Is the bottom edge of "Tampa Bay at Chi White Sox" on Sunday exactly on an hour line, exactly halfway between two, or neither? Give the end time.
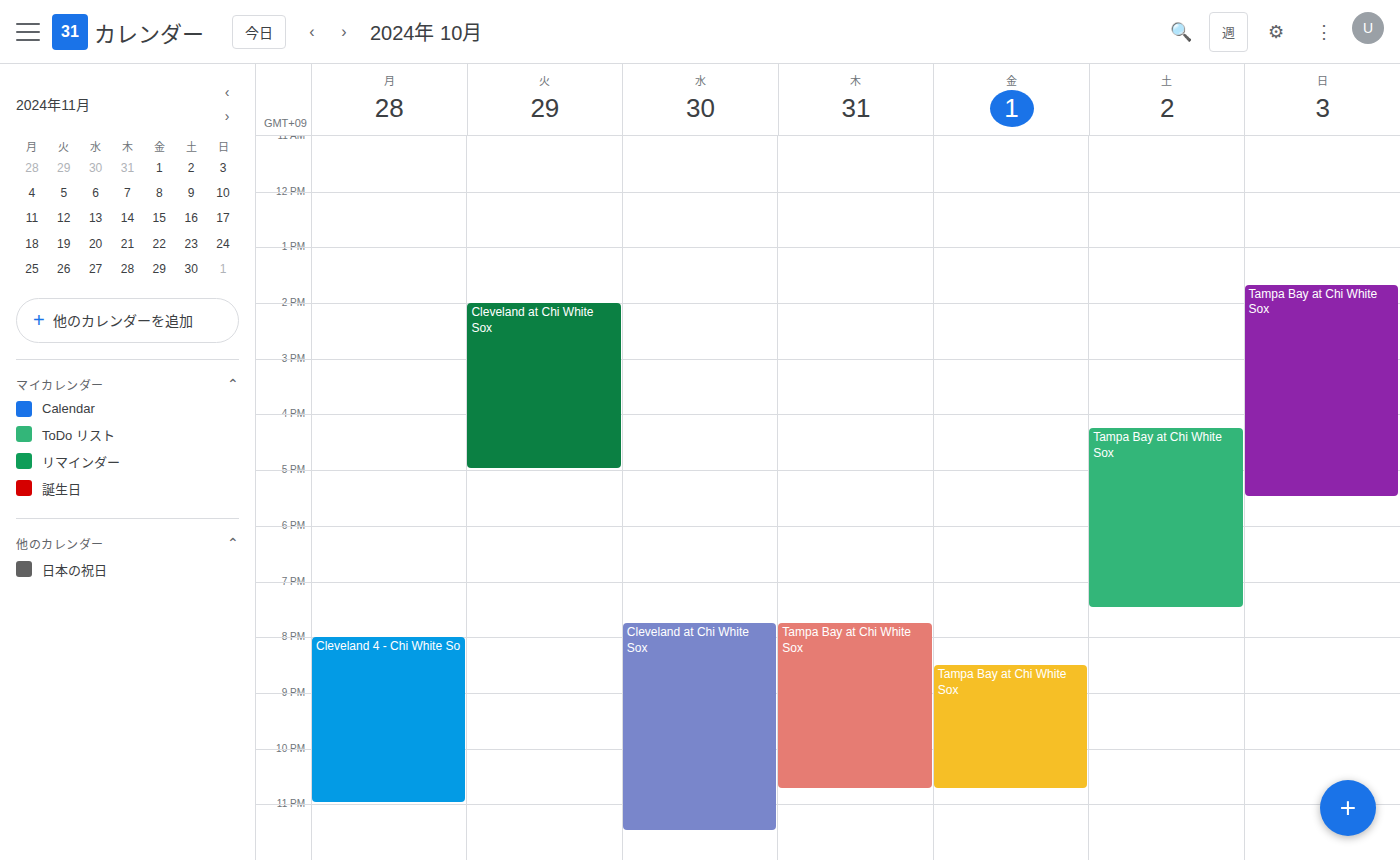
5:30 PM -- halfway between the 5 PM and 6 PM lines.